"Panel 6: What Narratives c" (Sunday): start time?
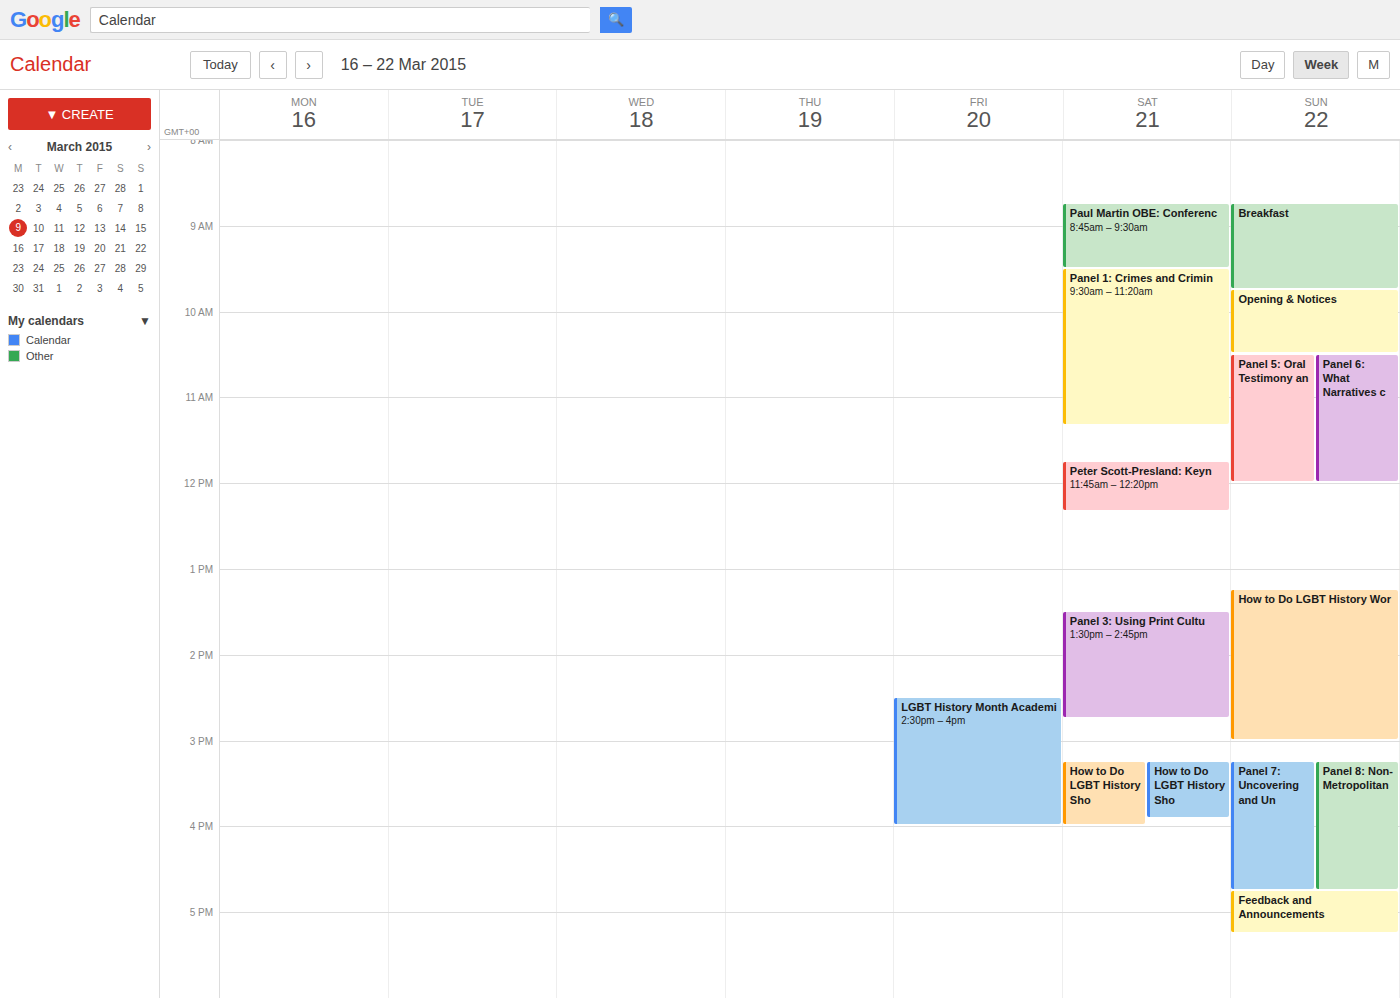
10:30 AM